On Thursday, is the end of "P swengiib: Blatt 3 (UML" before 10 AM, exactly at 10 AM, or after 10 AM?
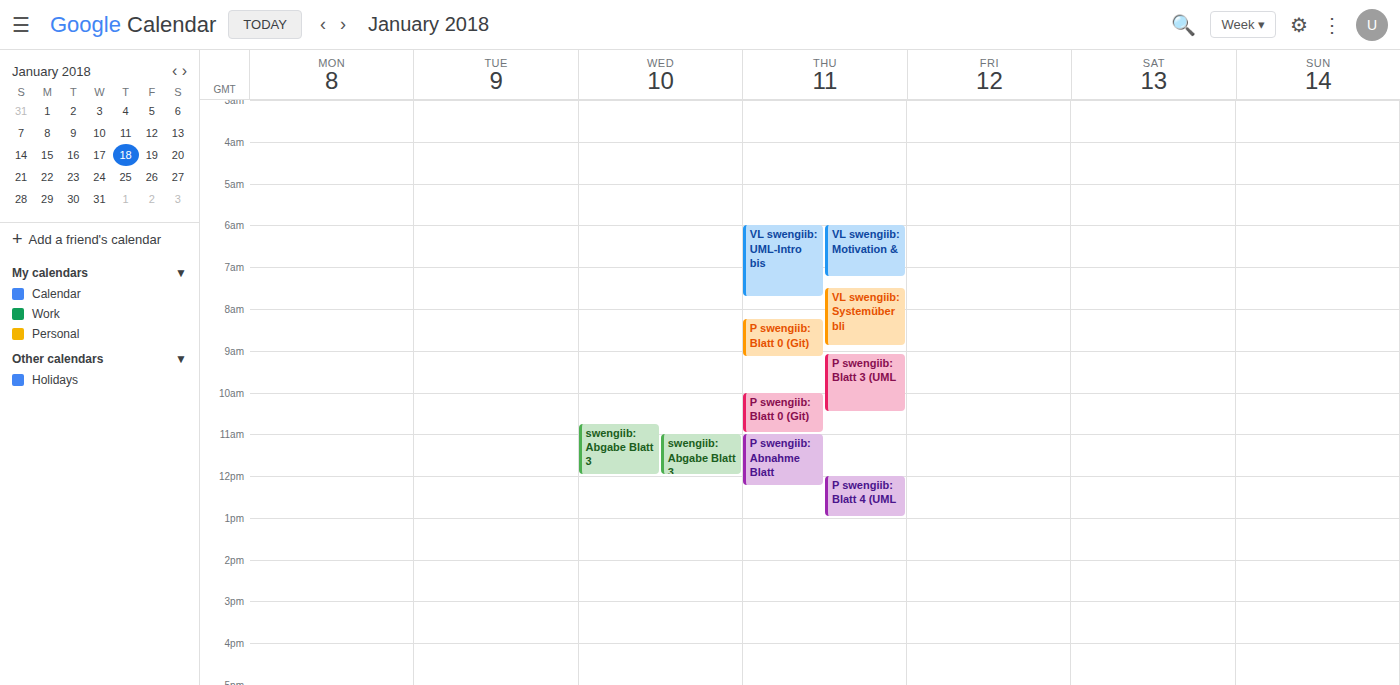
10:30 AM -- after 10 AM, 30 minutes below the 10 AM line.